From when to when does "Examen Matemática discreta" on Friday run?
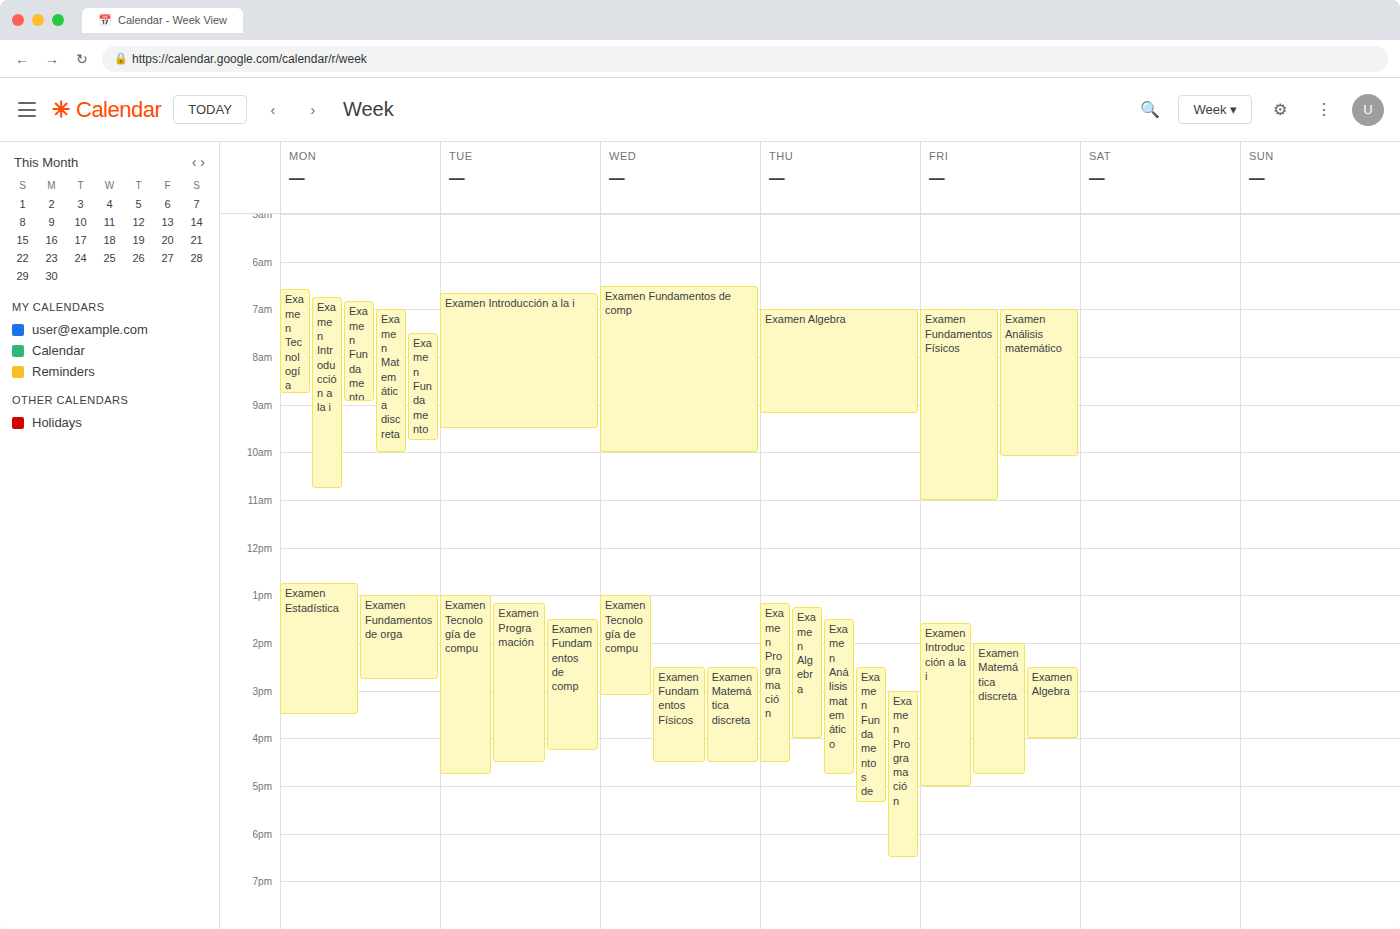
2:00 PM to 4:45 PM